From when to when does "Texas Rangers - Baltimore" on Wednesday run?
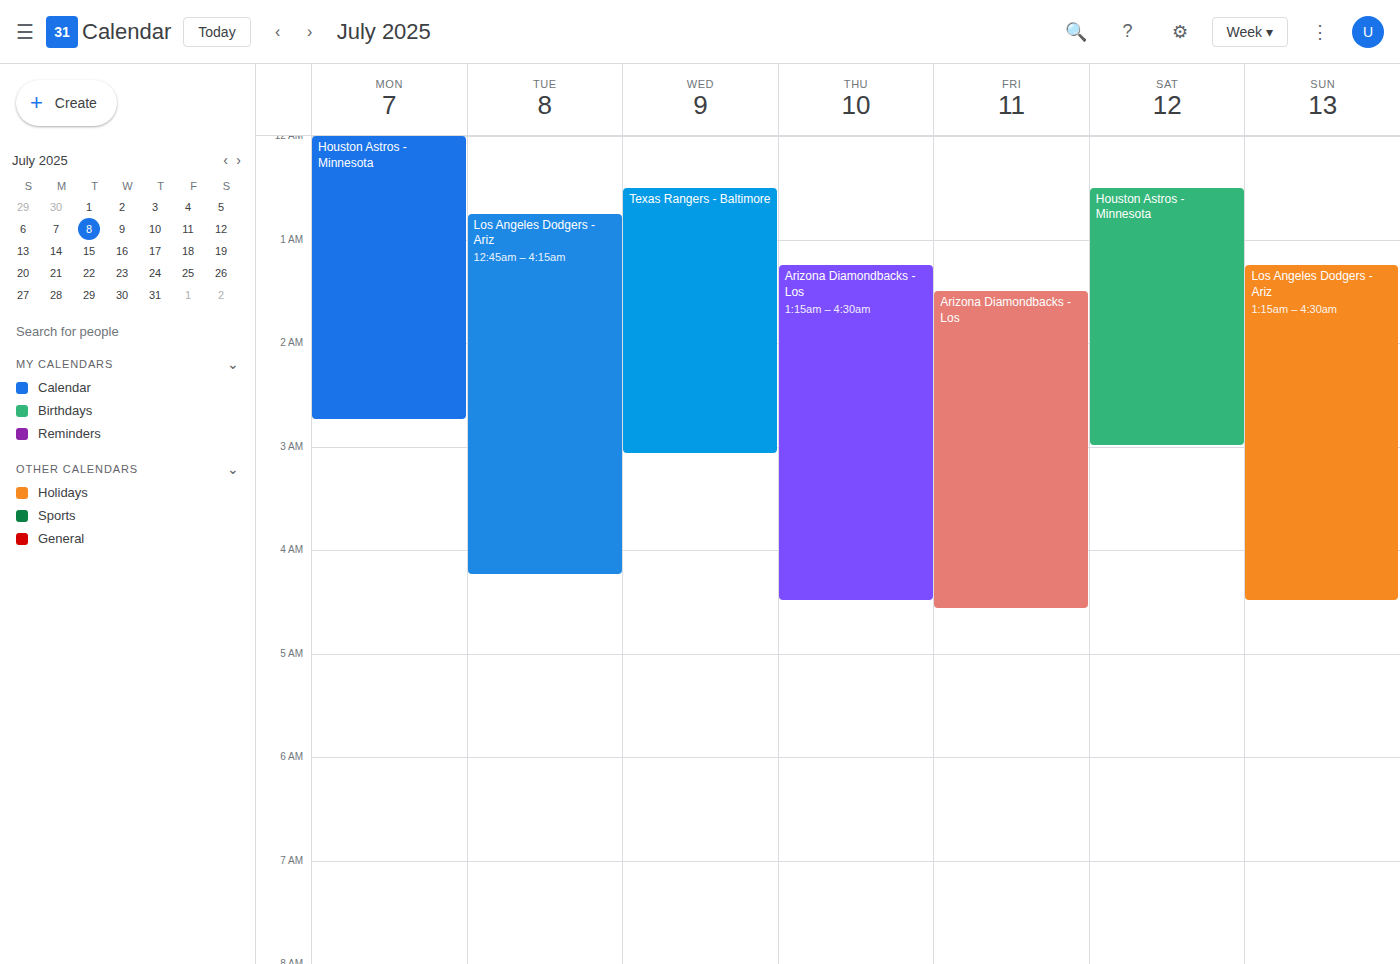
12:30 AM to 3:05 AM